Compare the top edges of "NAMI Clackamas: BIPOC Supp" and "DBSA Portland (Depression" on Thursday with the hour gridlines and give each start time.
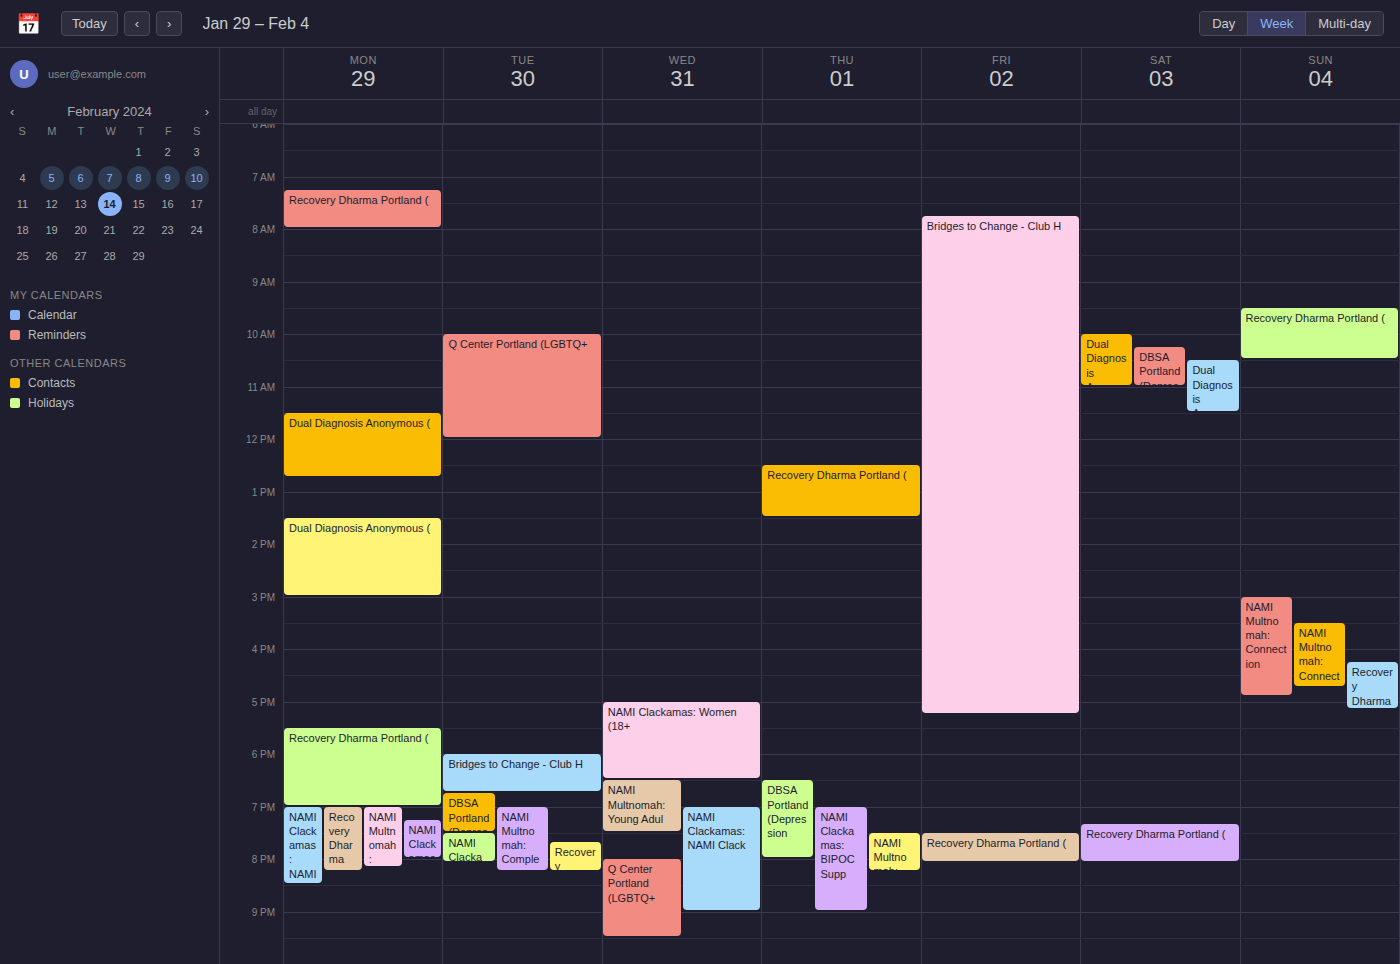
"NAMI Clackamas: BIPOC Supp": 7:00 PM, exactly on the 7 PM line. "DBSA Portland (Depression": 6:30 PM, halfway between the 6 PM and 7 PM lines.